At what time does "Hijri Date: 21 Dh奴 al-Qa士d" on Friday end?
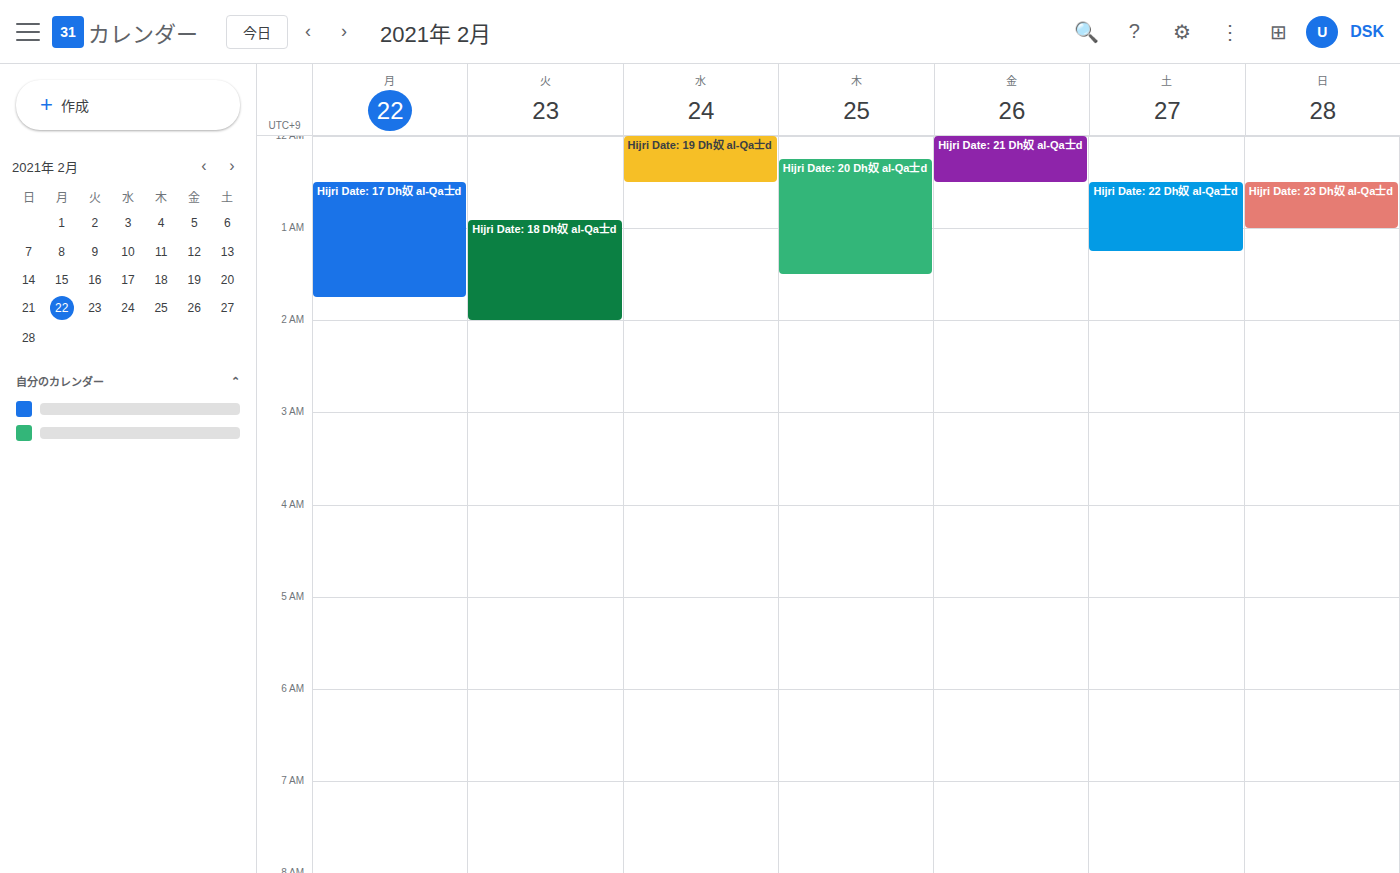
12:30 AM